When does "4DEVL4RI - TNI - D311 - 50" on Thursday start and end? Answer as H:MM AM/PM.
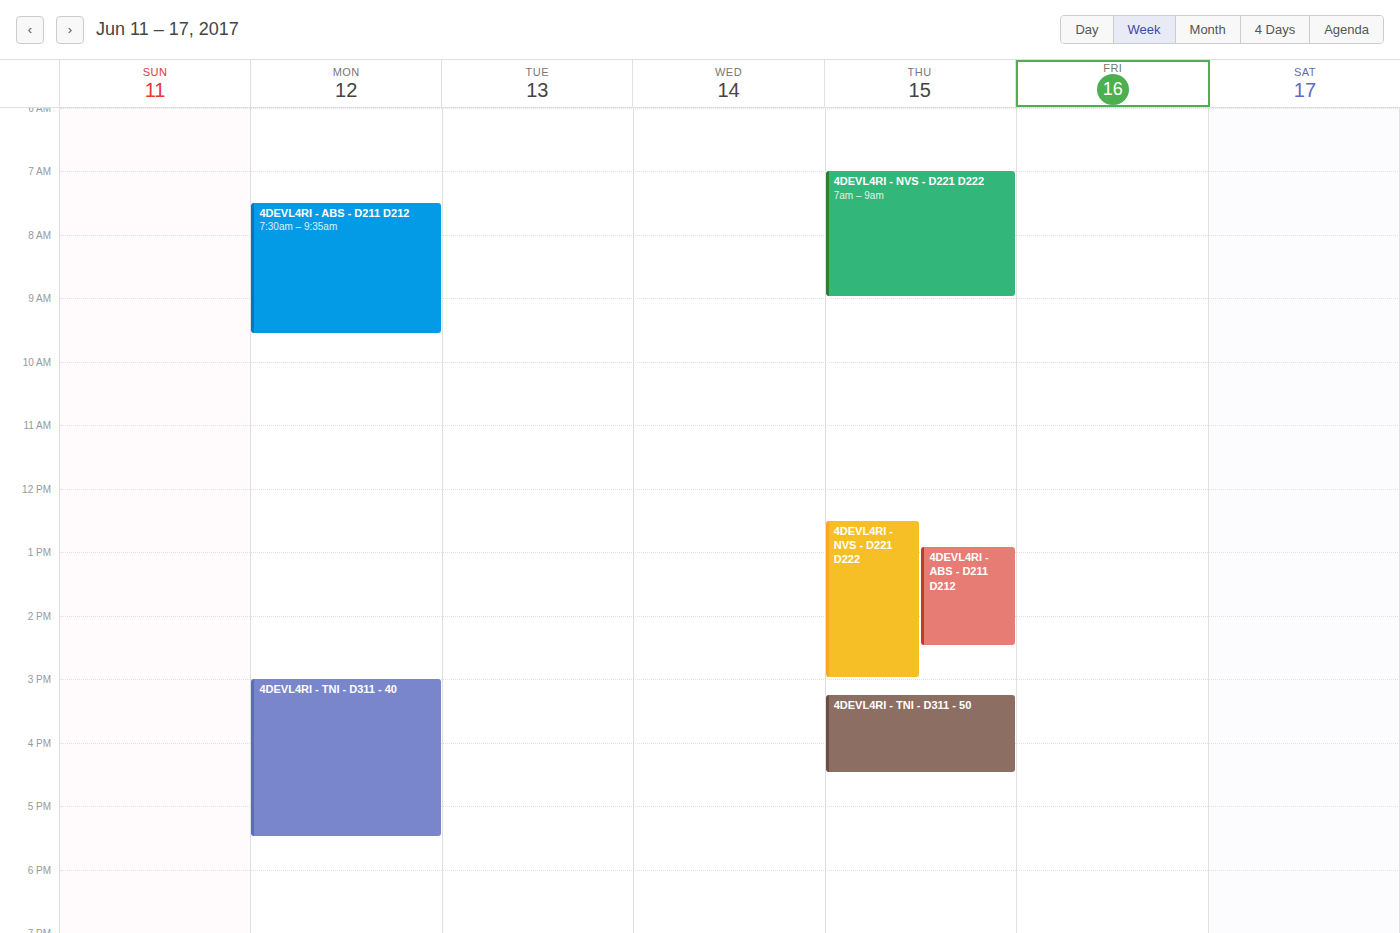
3:15 PM to 4:30 PM